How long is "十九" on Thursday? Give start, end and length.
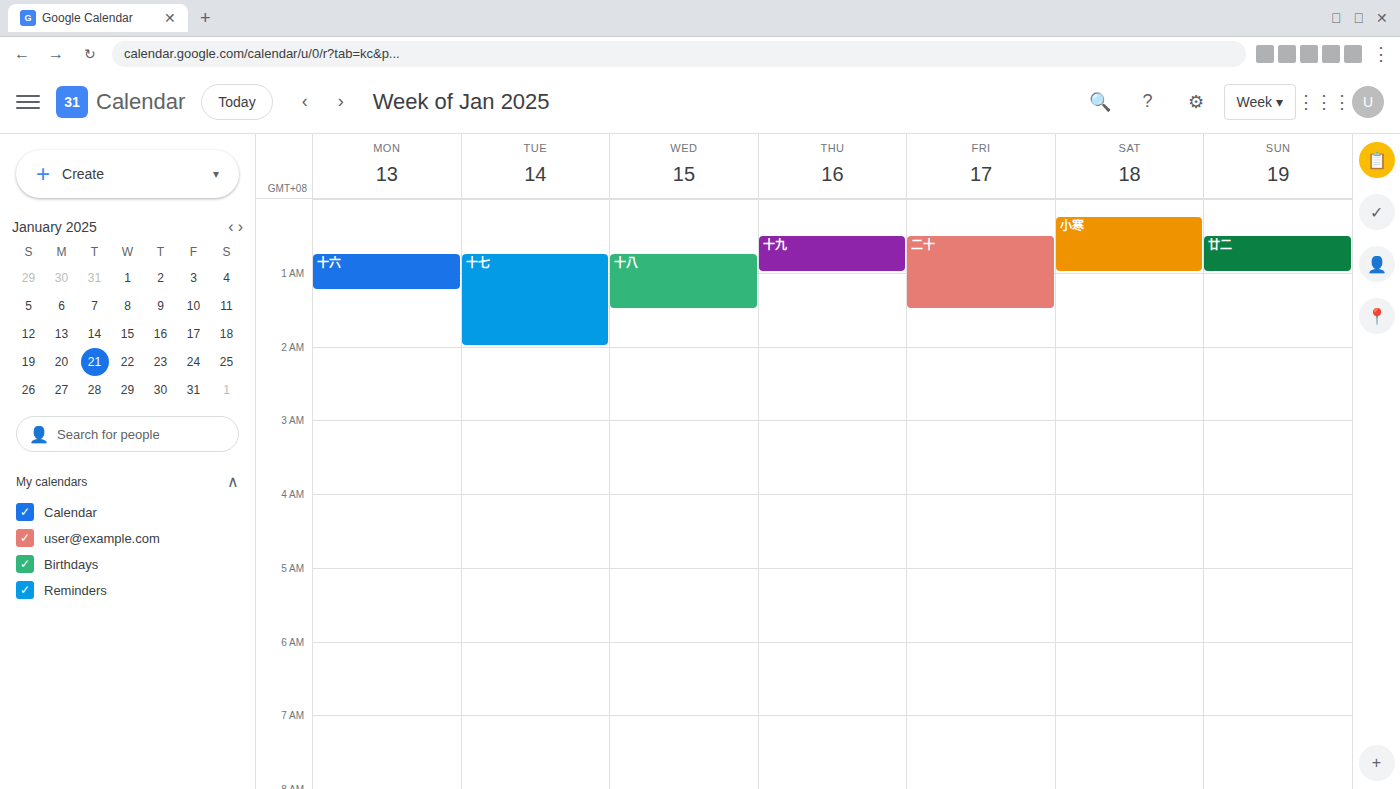
12:30 AM to 1:00 AM, 30 minutes